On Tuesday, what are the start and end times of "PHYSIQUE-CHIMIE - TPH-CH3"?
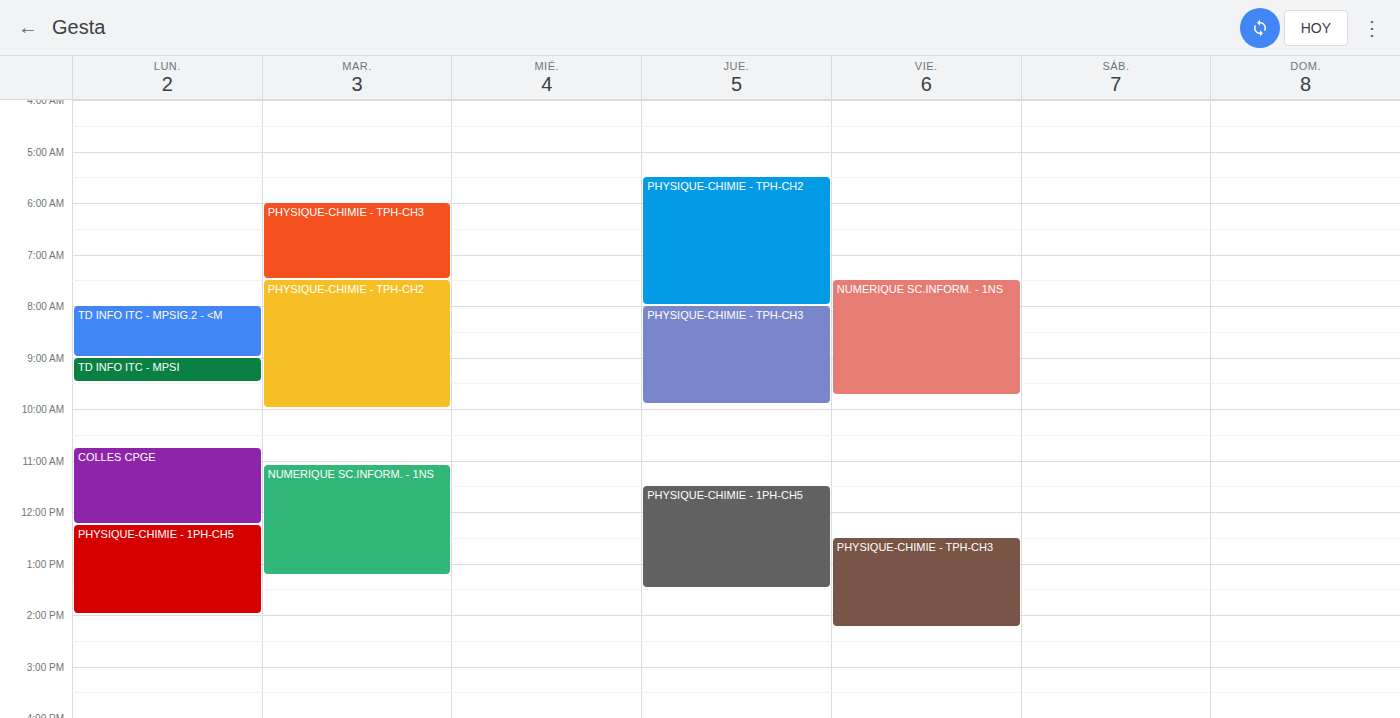
6:00 AM to 7:30 AM